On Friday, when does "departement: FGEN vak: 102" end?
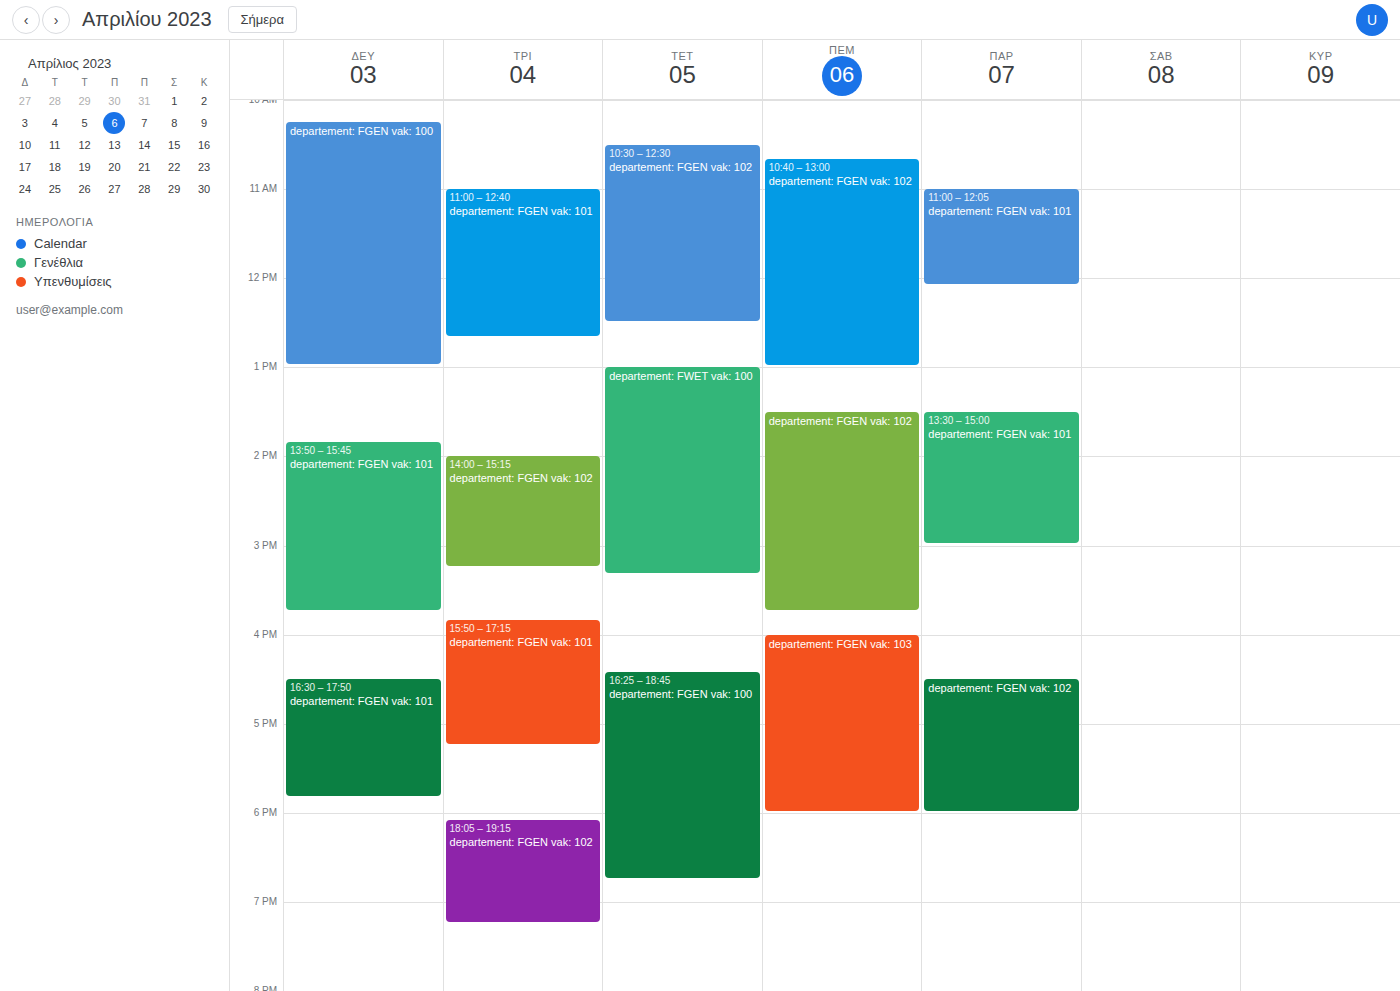
6:00 PM